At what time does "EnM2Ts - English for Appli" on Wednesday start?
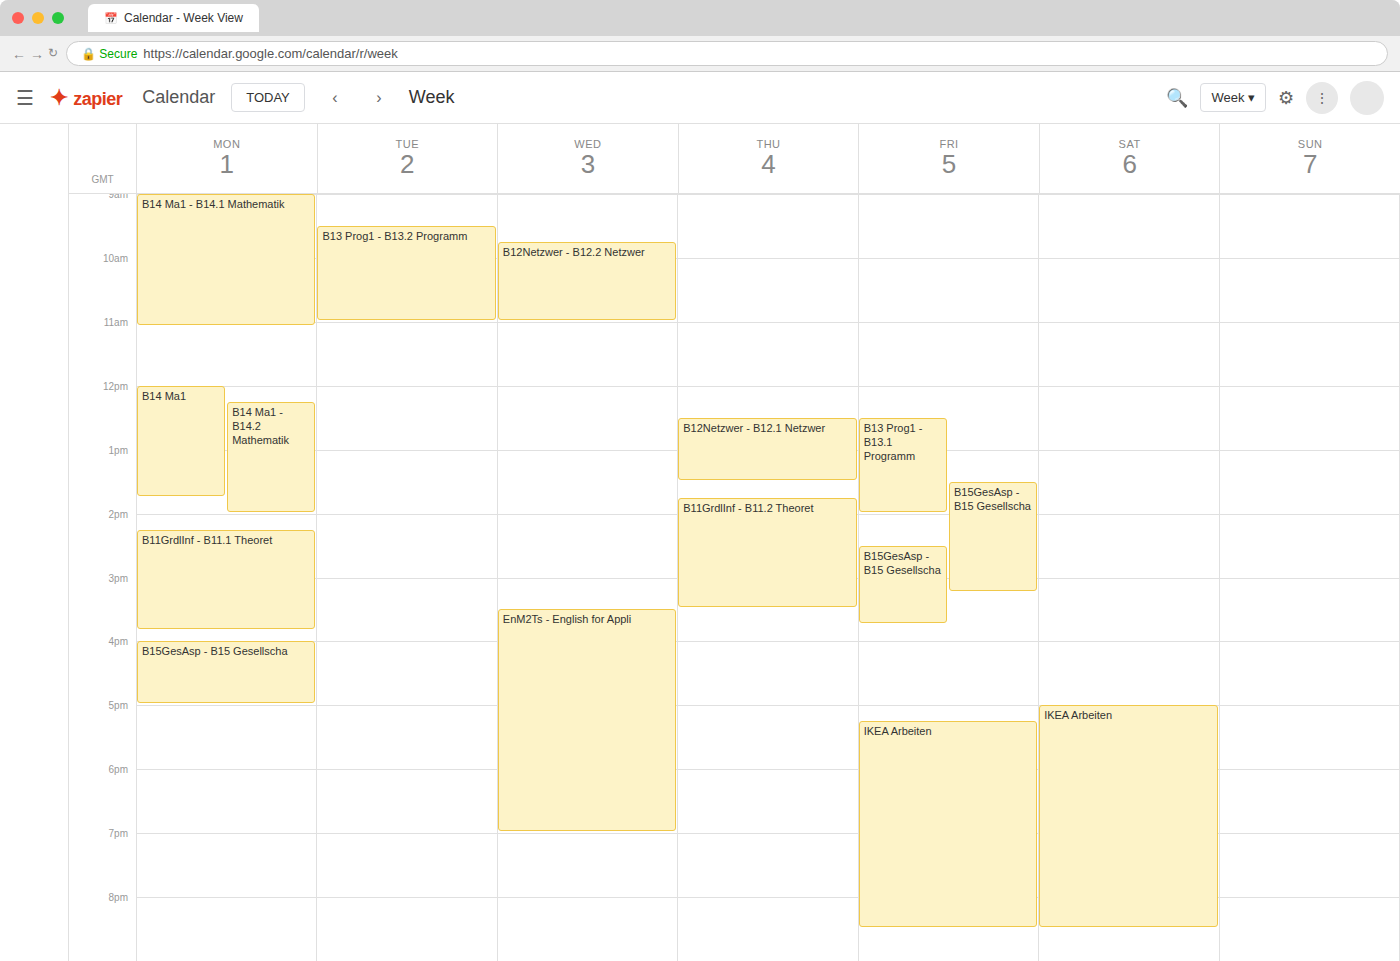
3:30 PM